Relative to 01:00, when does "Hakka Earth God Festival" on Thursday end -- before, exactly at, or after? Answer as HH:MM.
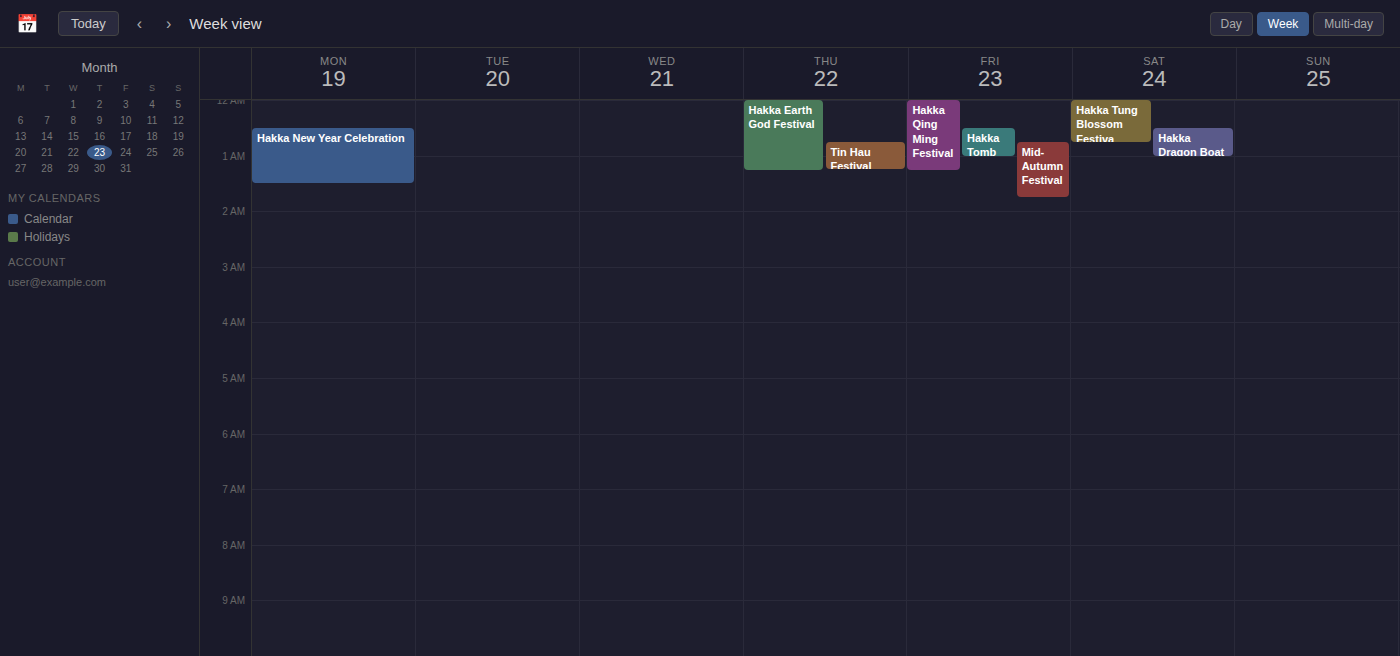
01:15 -- after 01:00, 15 minutes below the 01:00 line.